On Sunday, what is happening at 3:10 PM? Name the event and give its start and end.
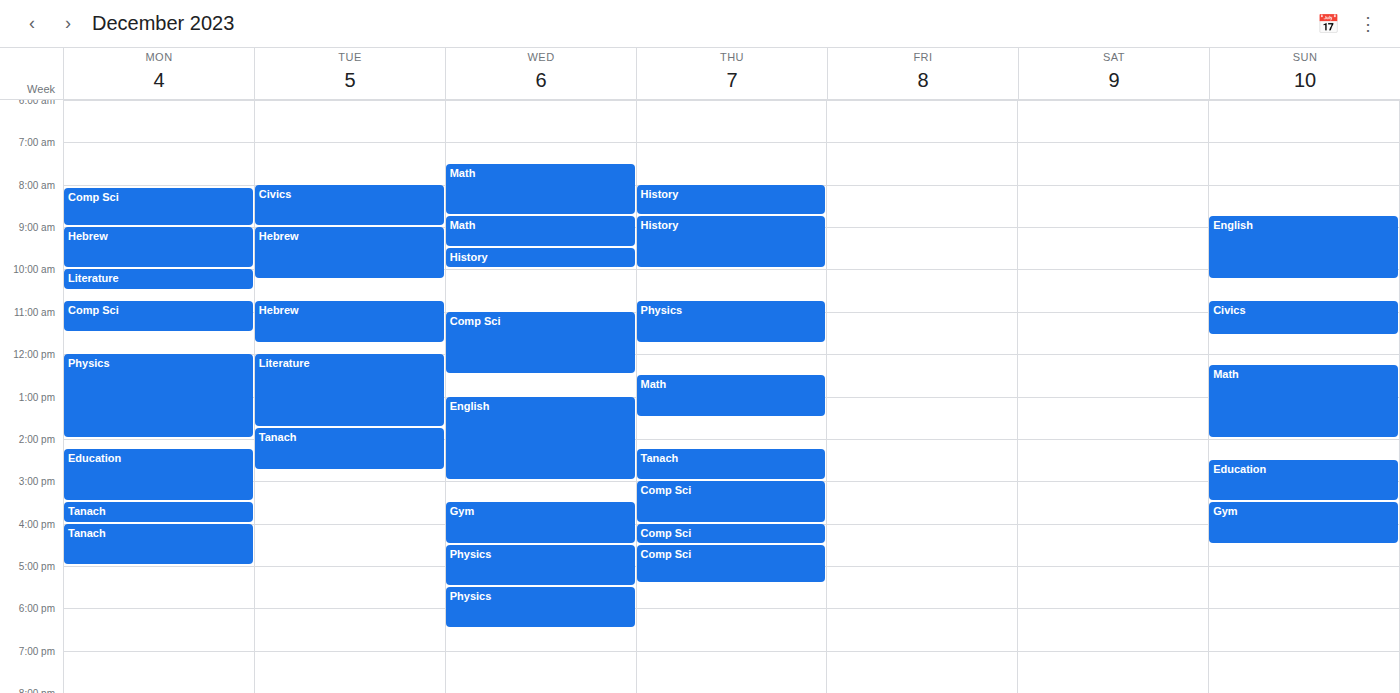
"Education", 2:30 PM to 3:30 PM